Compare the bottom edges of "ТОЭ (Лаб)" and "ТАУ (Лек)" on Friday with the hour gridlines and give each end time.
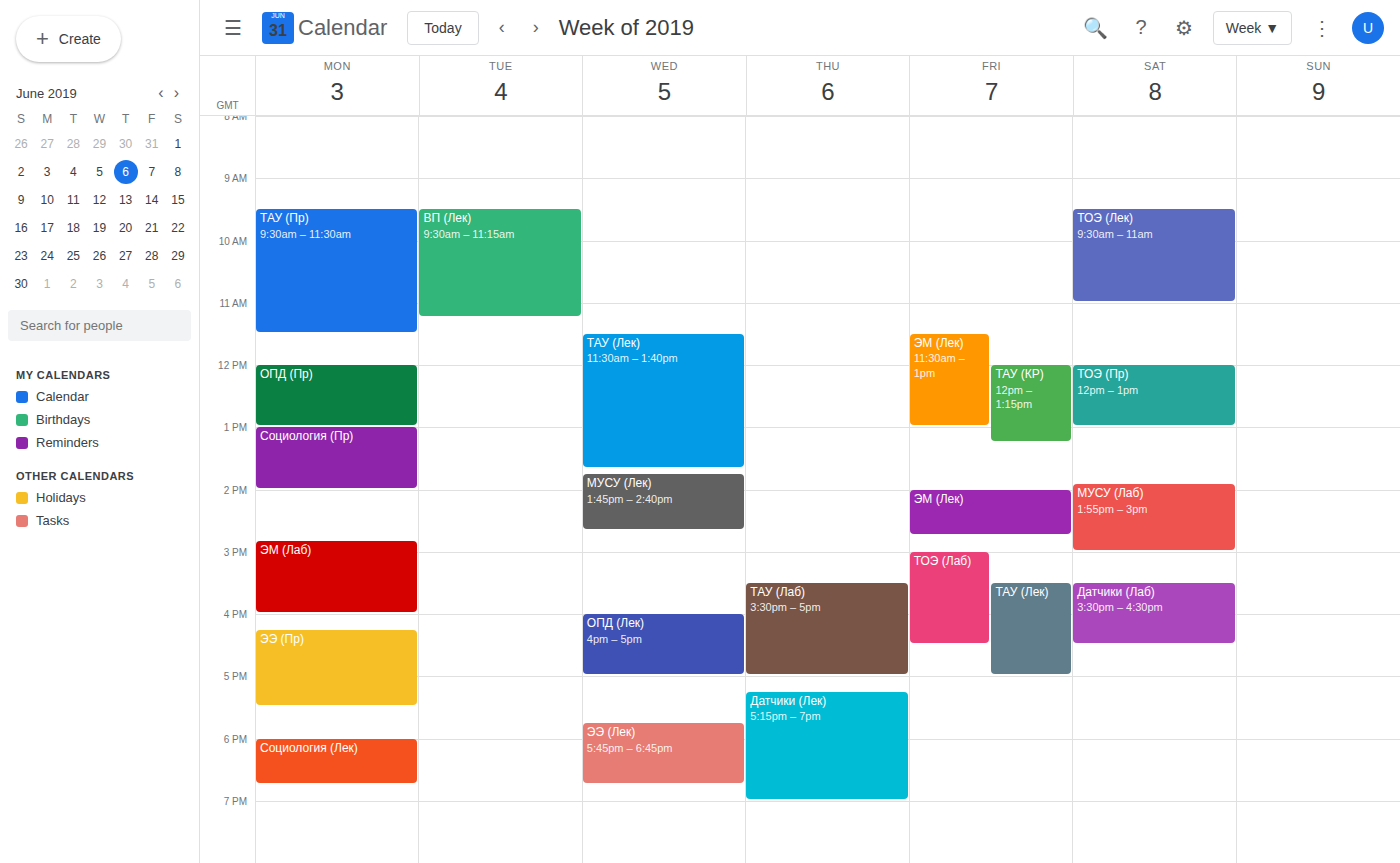
"ТОЭ (Лаб)": 16:30, halfway between the 16:00 and 17:00 lines. "ТАУ (Лек)": 17:00, exactly on the 17:00 line.